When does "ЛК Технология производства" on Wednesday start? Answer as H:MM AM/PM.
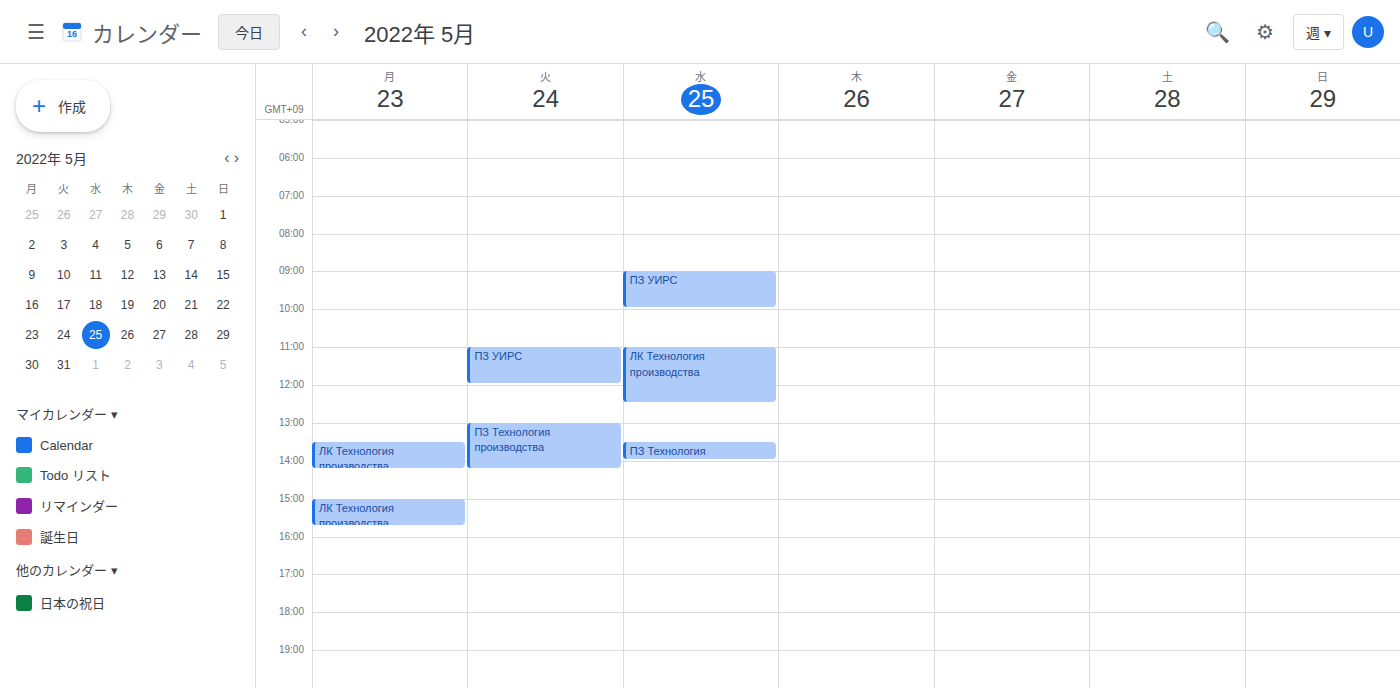
11:00 AM